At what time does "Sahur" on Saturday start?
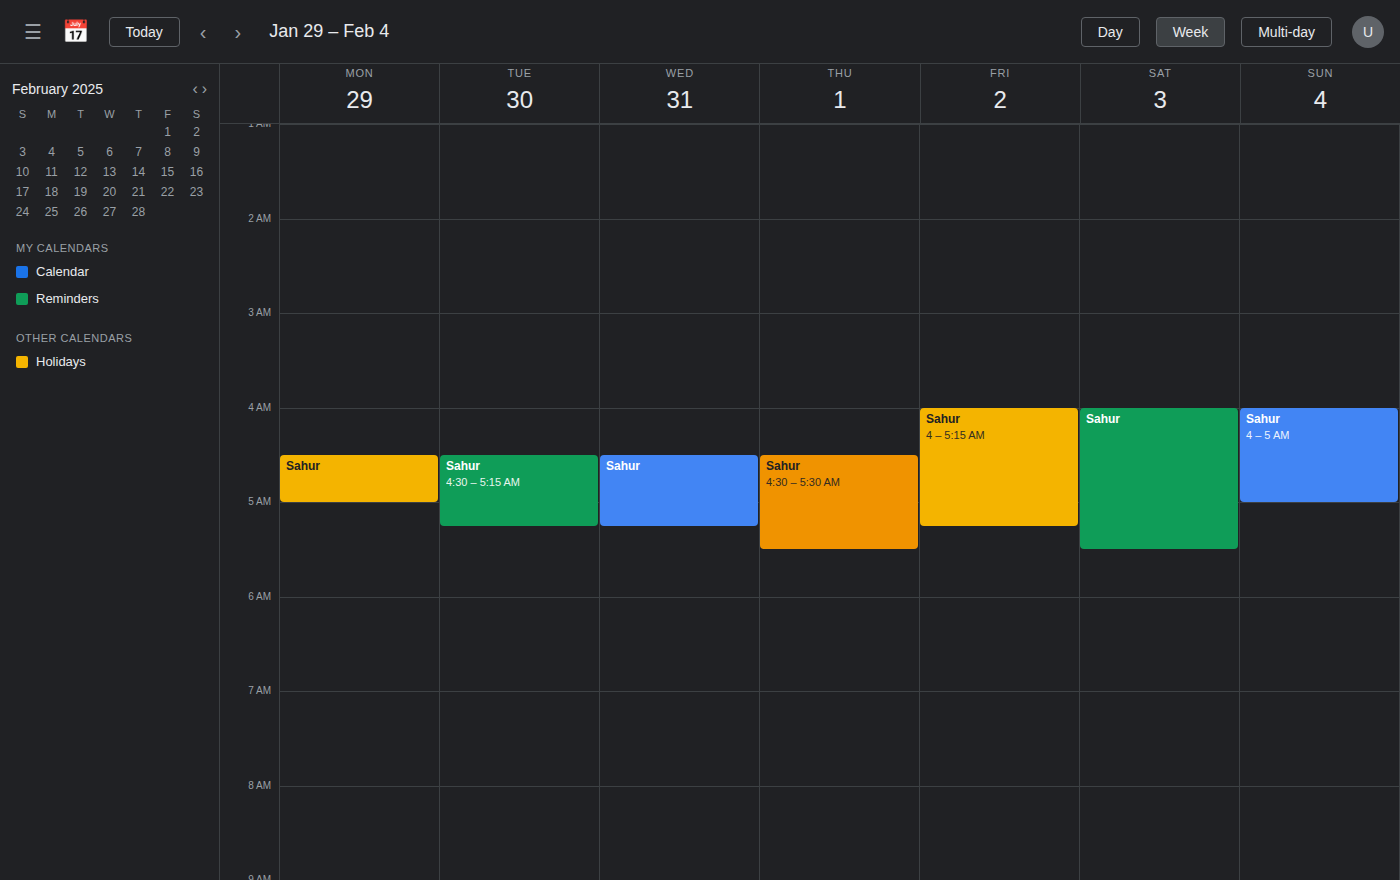
4:00 AM